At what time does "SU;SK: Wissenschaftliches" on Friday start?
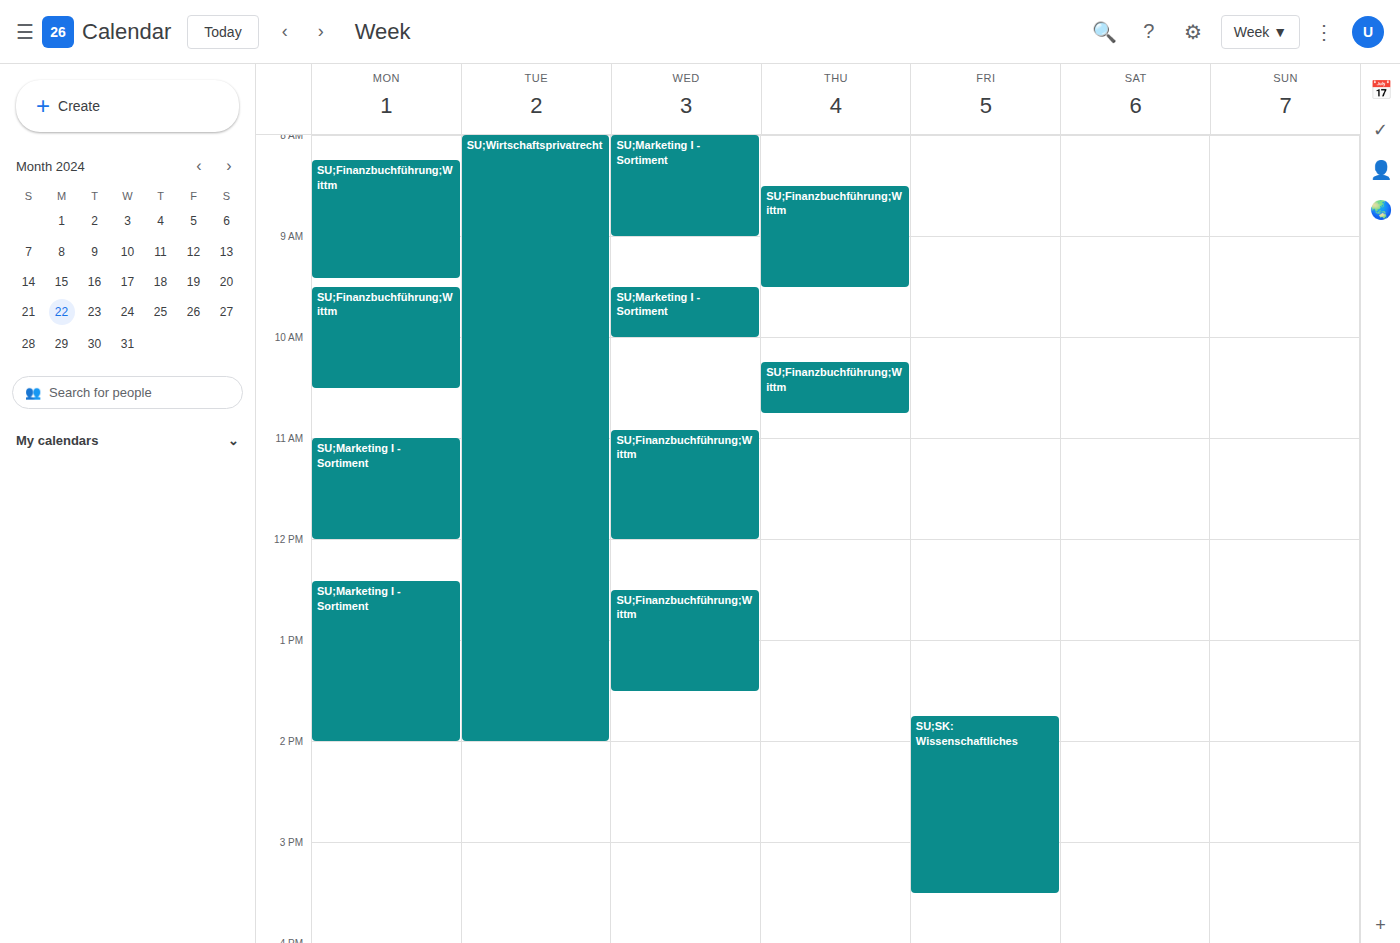
1:45 PM